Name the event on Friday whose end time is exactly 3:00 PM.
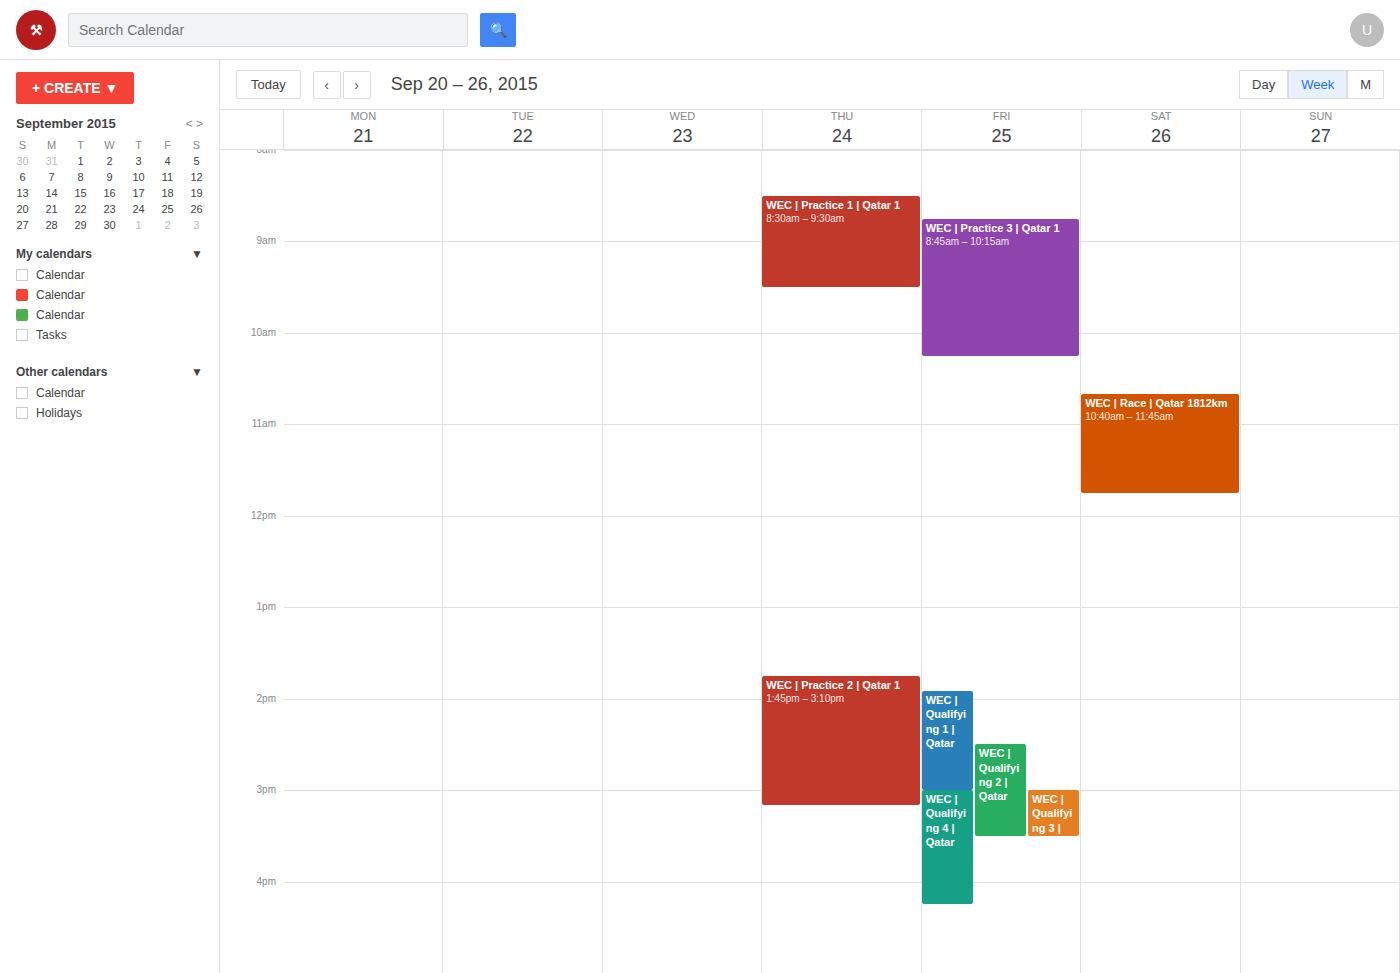
"WEC | Qualifying 1 | Qatar"